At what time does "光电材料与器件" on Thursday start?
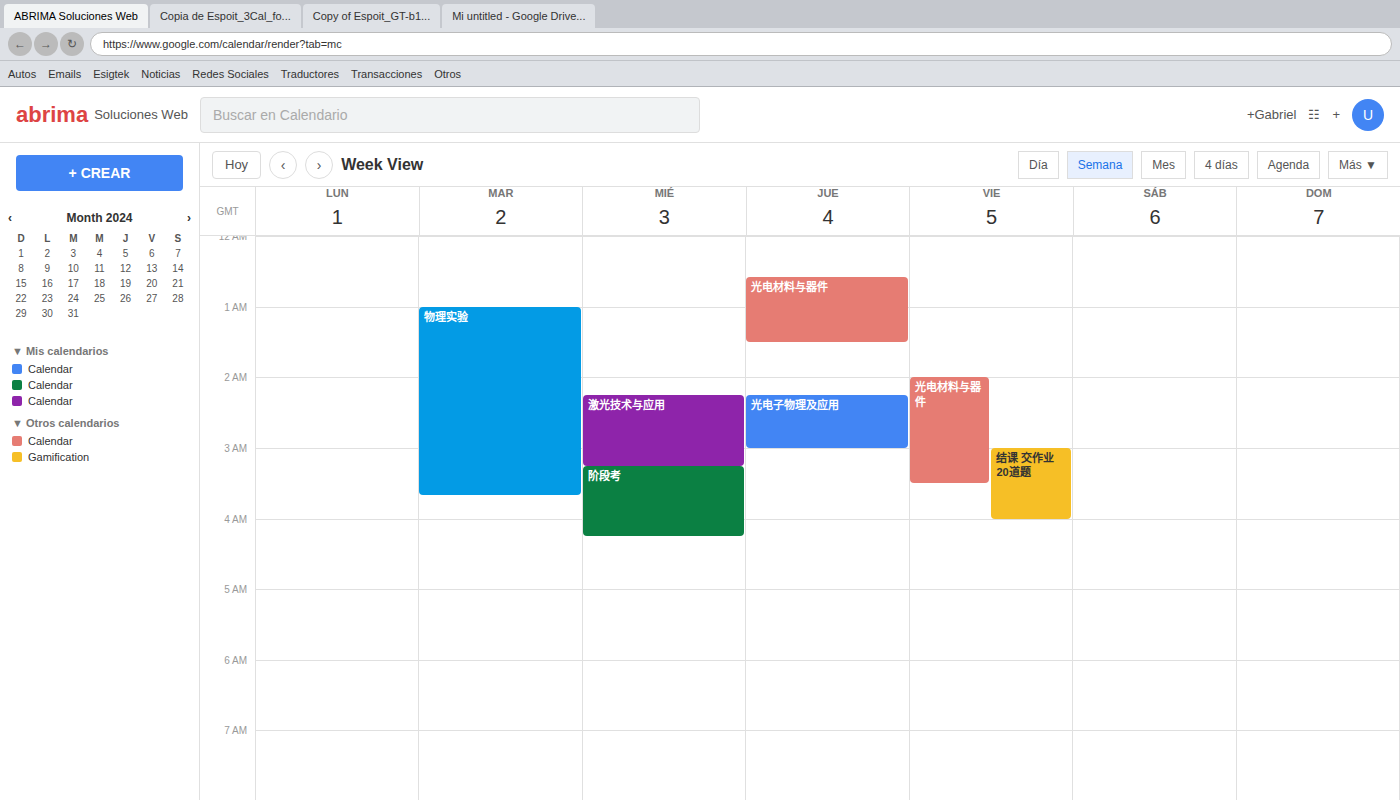
12:35 AM